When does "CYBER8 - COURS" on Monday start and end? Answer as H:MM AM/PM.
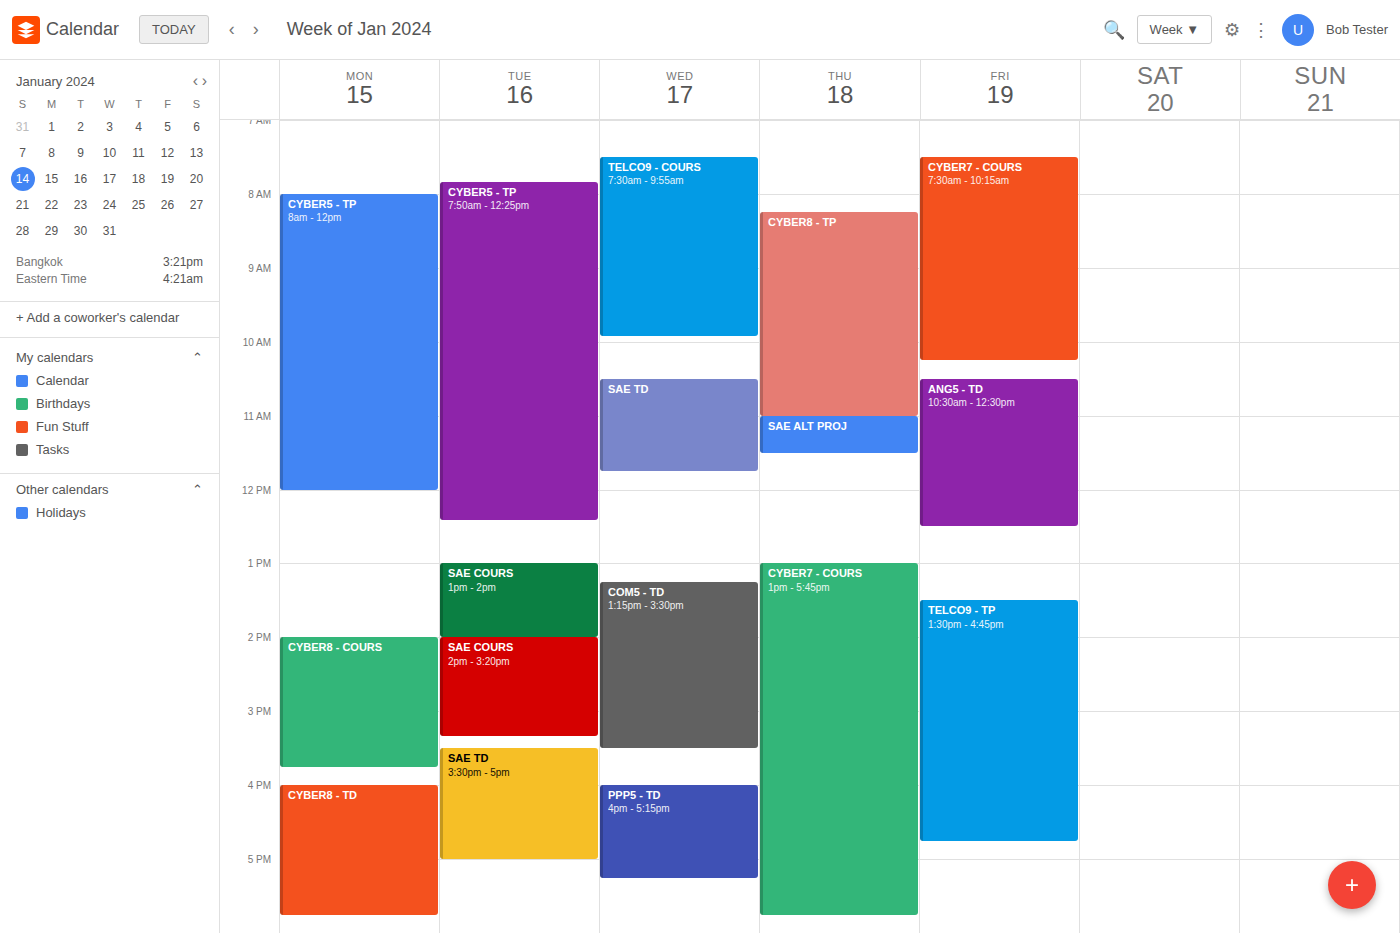
2:00 PM to 3:45 PM